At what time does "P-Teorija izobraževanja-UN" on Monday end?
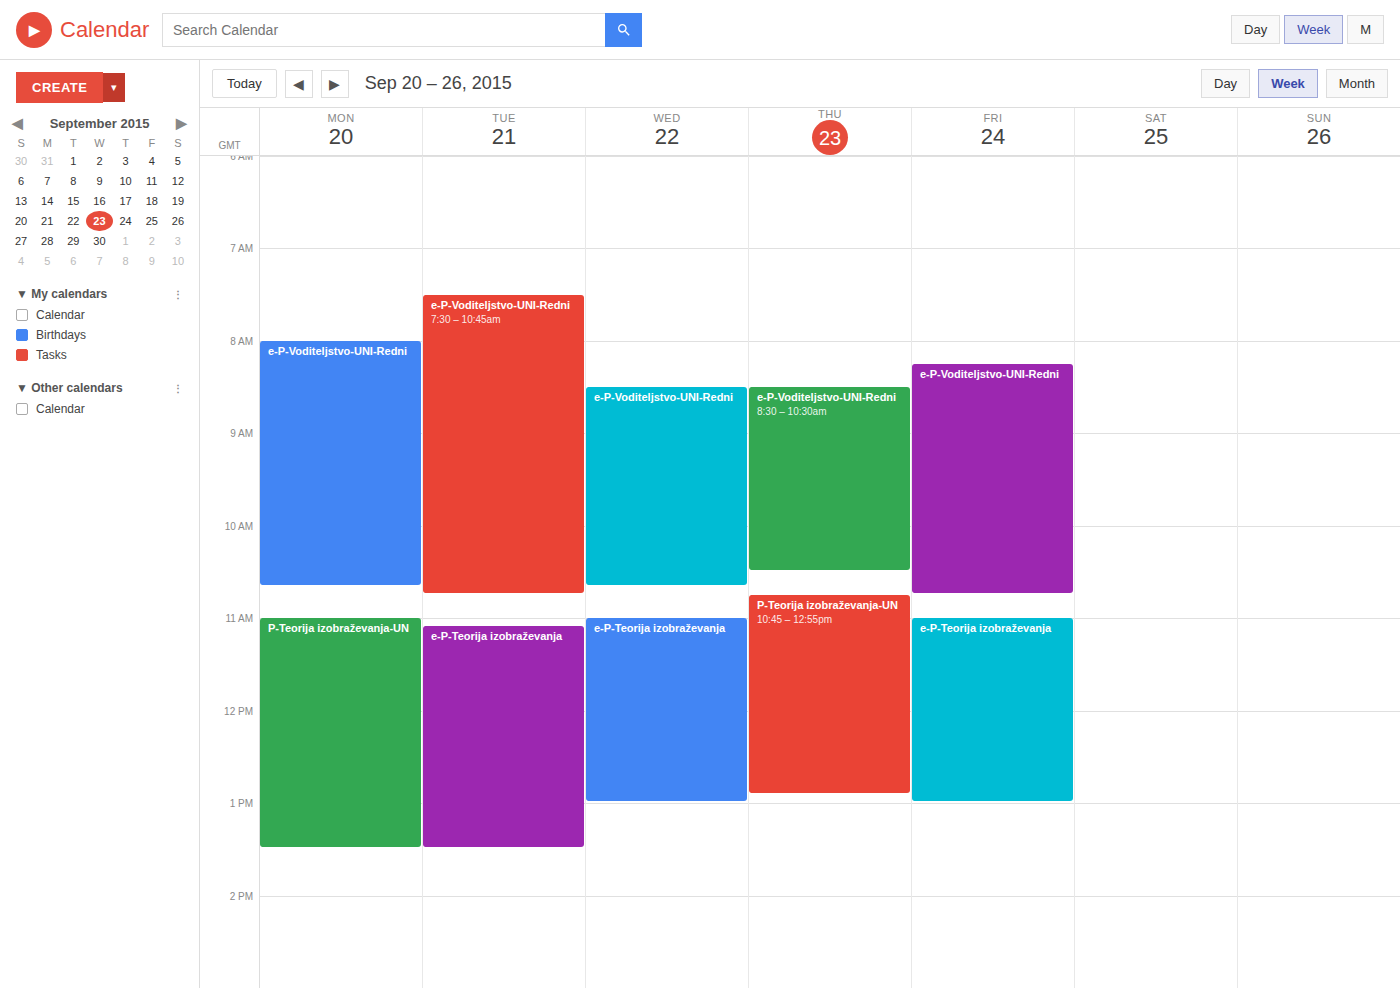
1:30 PM